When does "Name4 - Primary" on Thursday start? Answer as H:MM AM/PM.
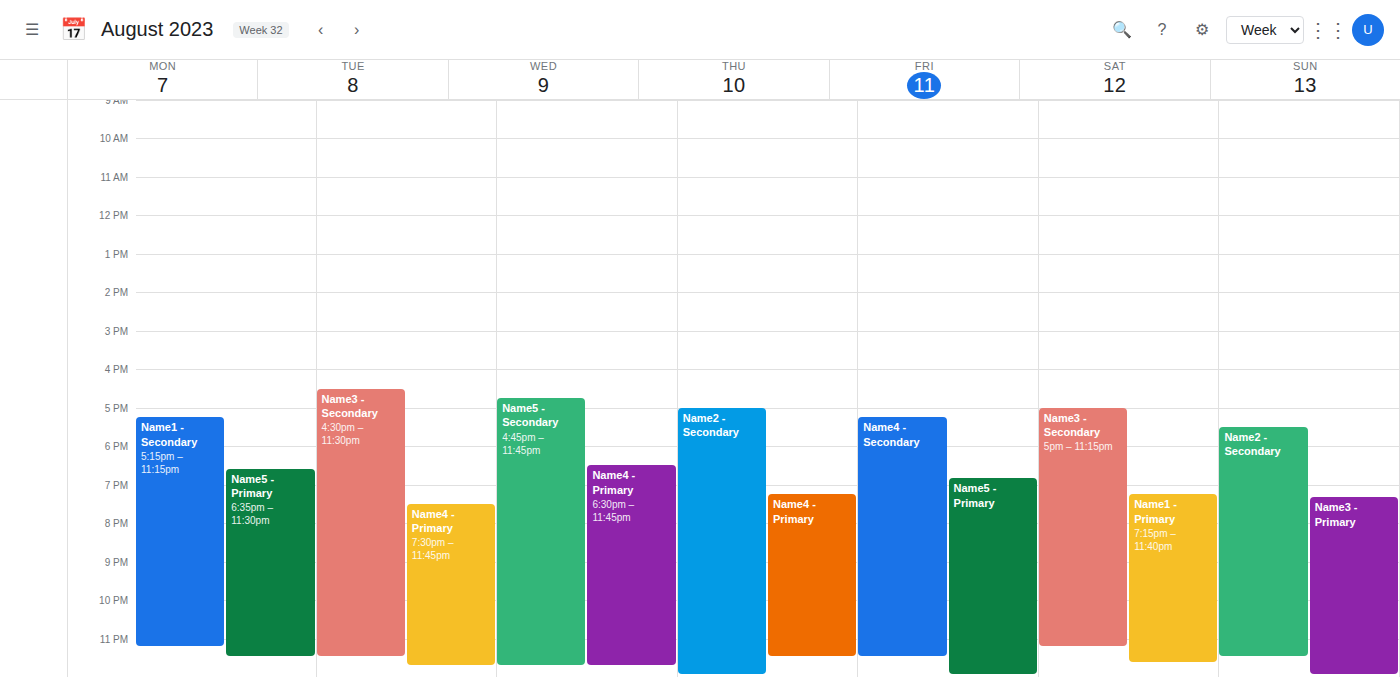
7:15 PM